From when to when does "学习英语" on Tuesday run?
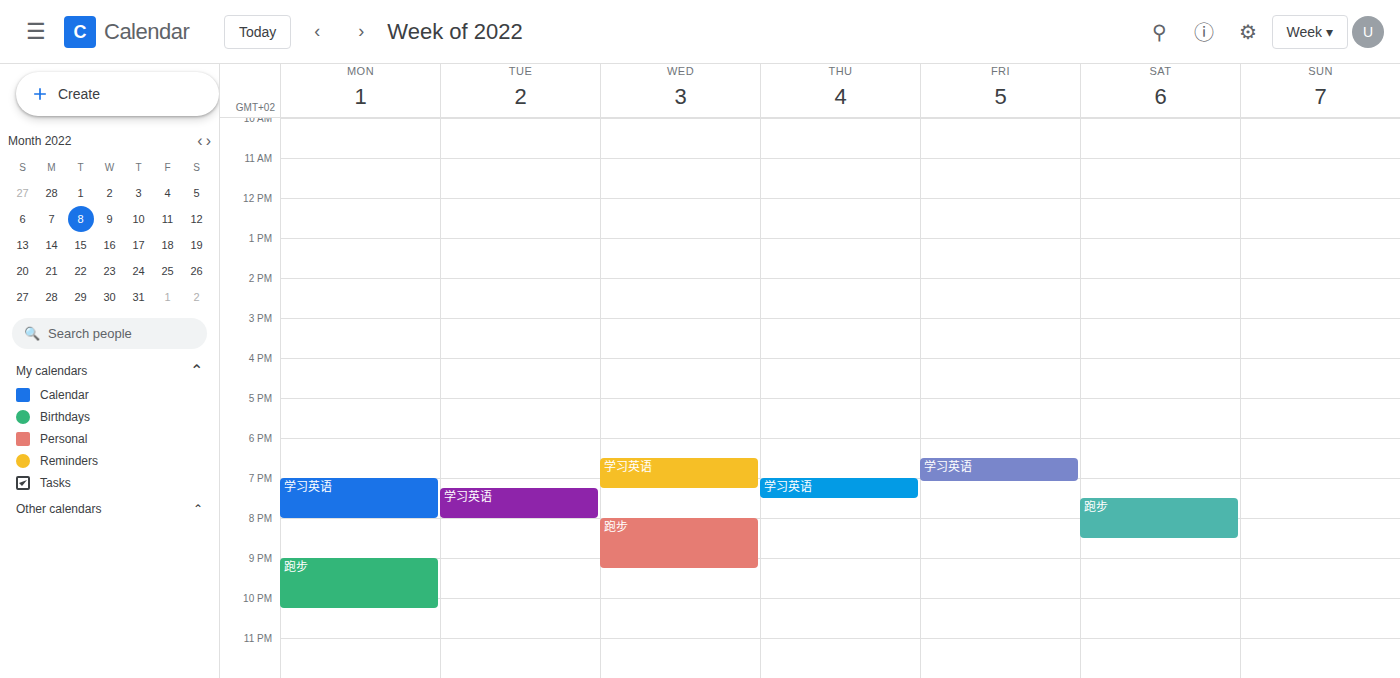
19:15 to 20:00